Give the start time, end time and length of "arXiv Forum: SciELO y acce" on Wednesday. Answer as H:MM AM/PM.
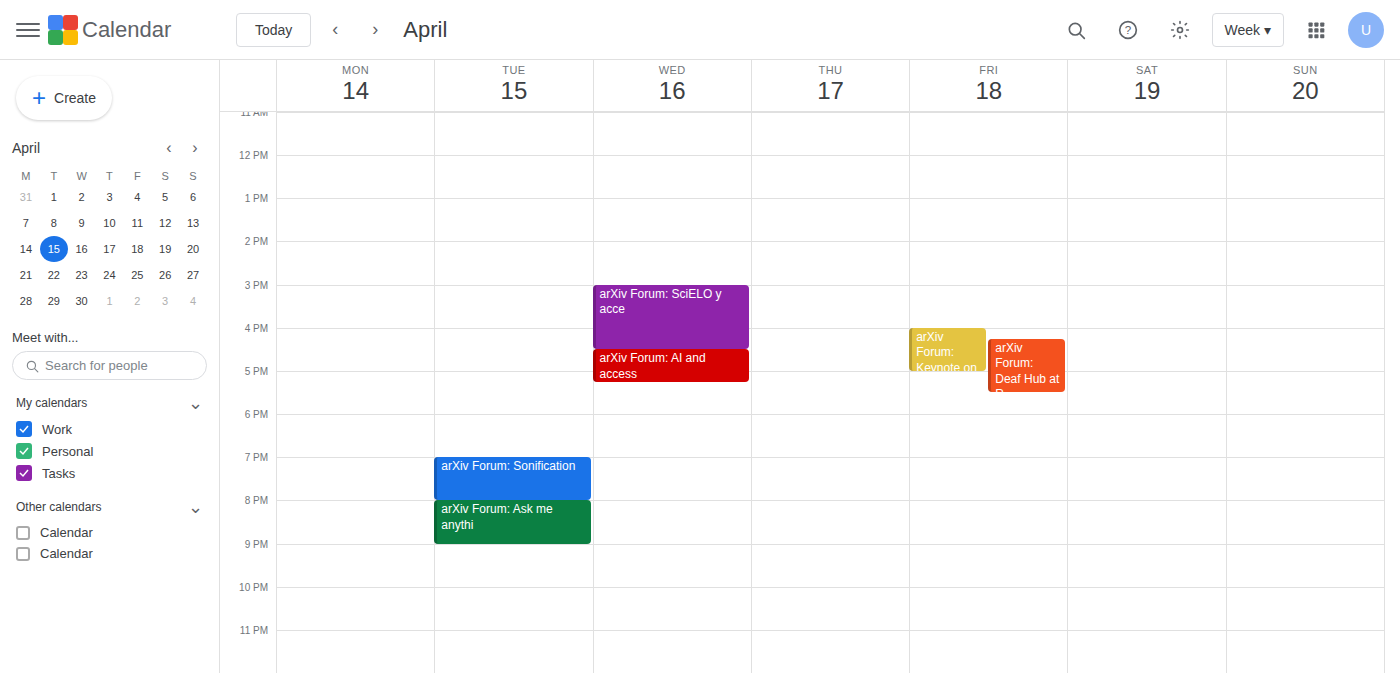
3:00 PM to 4:30 PM, 1 hour 30 minutes